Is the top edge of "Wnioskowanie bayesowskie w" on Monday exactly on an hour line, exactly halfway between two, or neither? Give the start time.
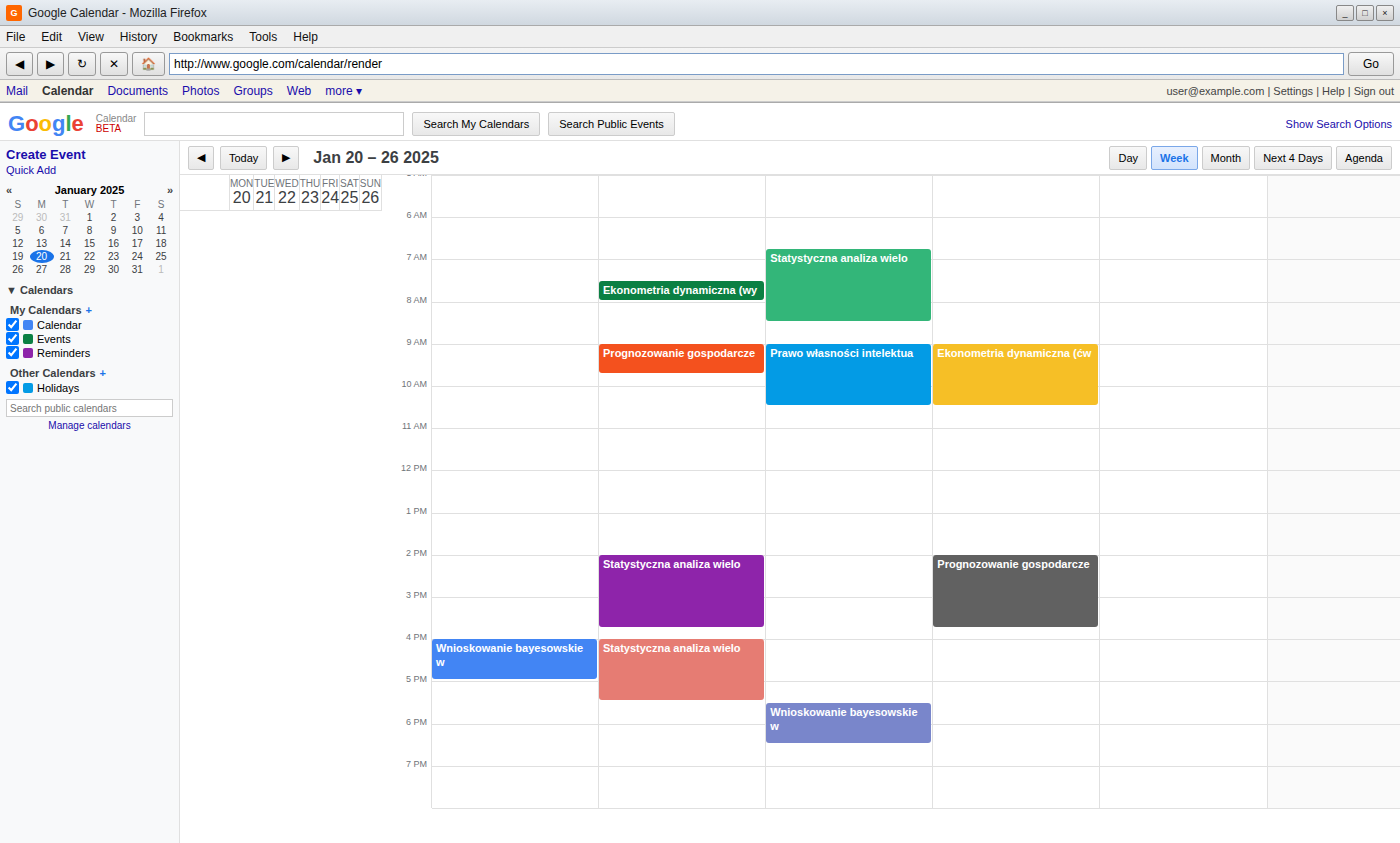
4:00 PM -- exactly on the 4 PM line.